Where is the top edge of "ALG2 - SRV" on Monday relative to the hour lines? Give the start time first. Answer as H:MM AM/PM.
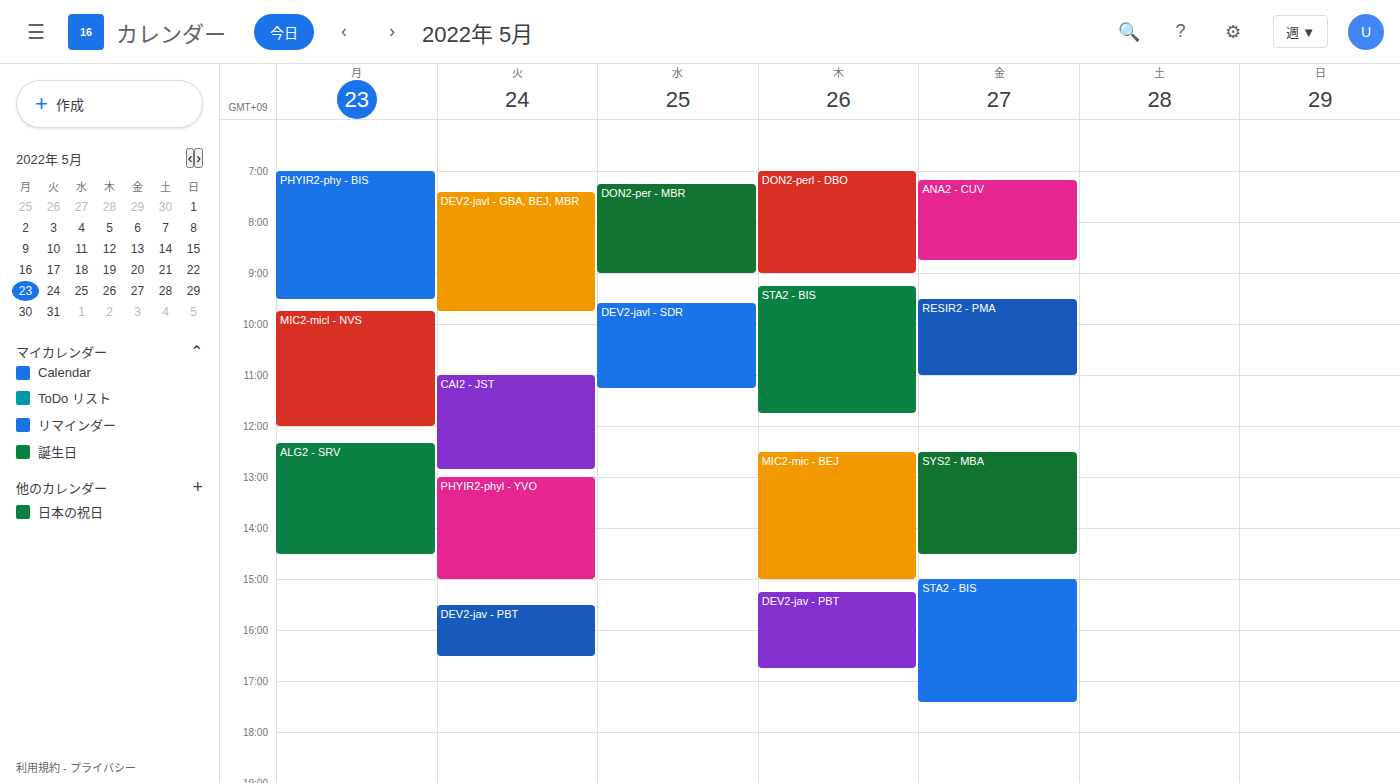
12:20 PM -- neither: 20 minutes below the 12 PM line and 40 minutes above the 1 PM line.